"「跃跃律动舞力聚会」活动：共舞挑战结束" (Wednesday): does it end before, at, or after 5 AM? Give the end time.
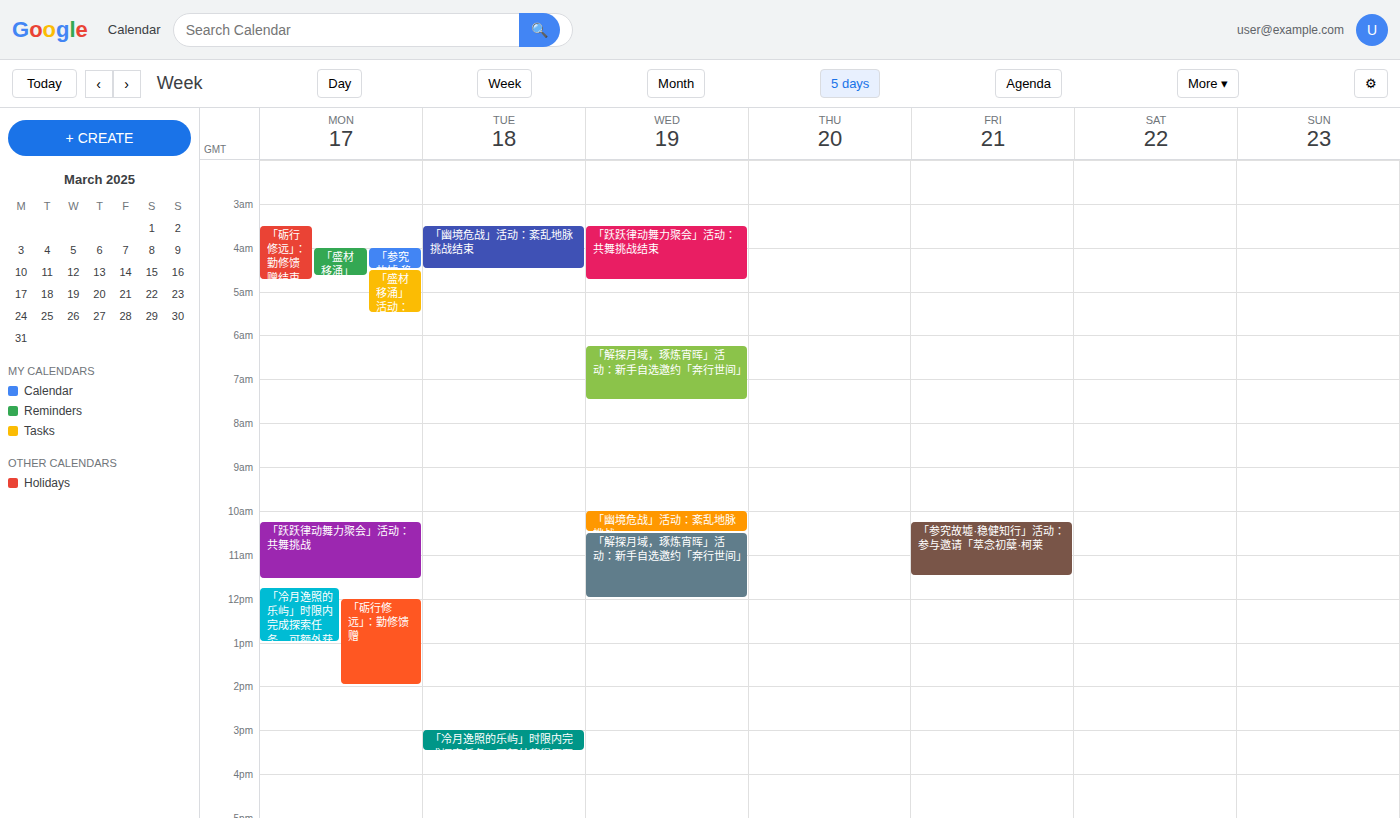
4:45 AM -- before 5 AM, 15 minutes above the 5 AM line.